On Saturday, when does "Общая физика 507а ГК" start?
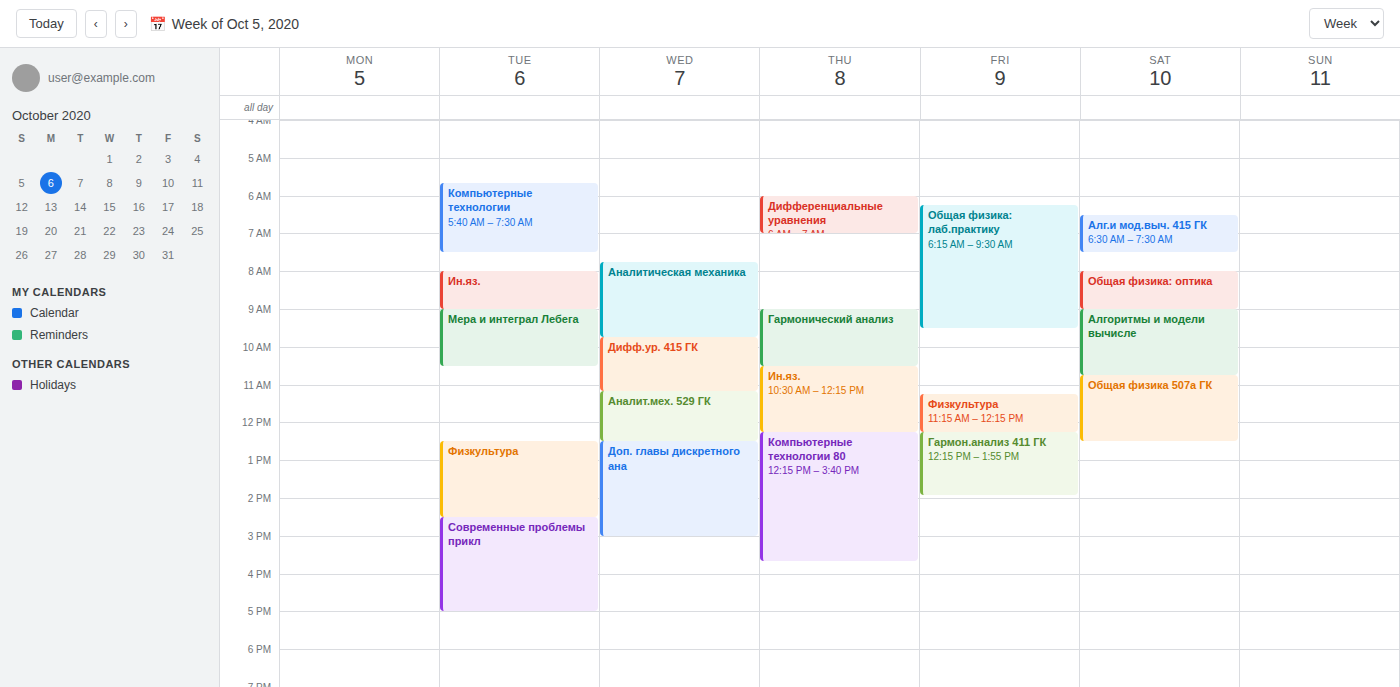
10:45 AM